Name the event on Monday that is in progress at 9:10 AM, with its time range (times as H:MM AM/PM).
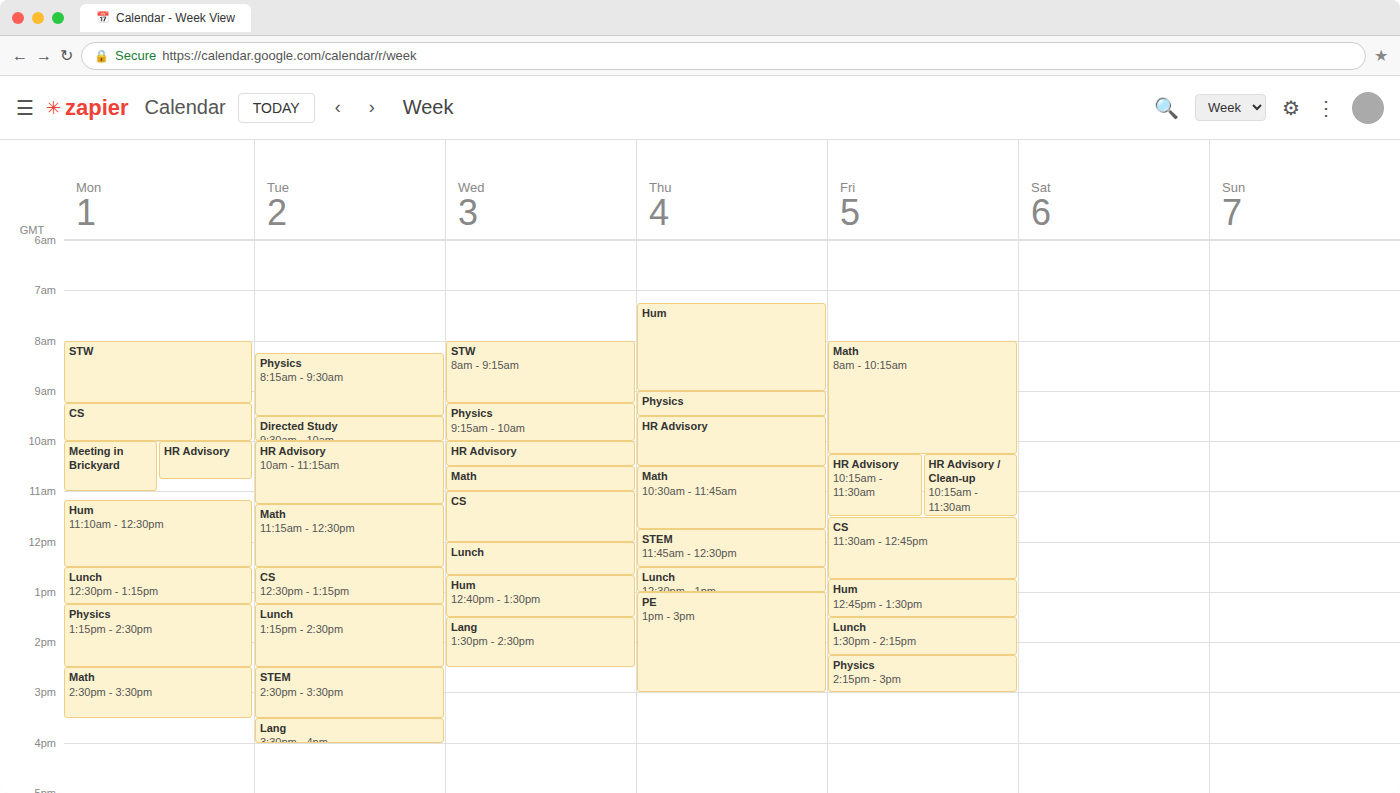
"STW", 8:00 AM to 9:15 AM